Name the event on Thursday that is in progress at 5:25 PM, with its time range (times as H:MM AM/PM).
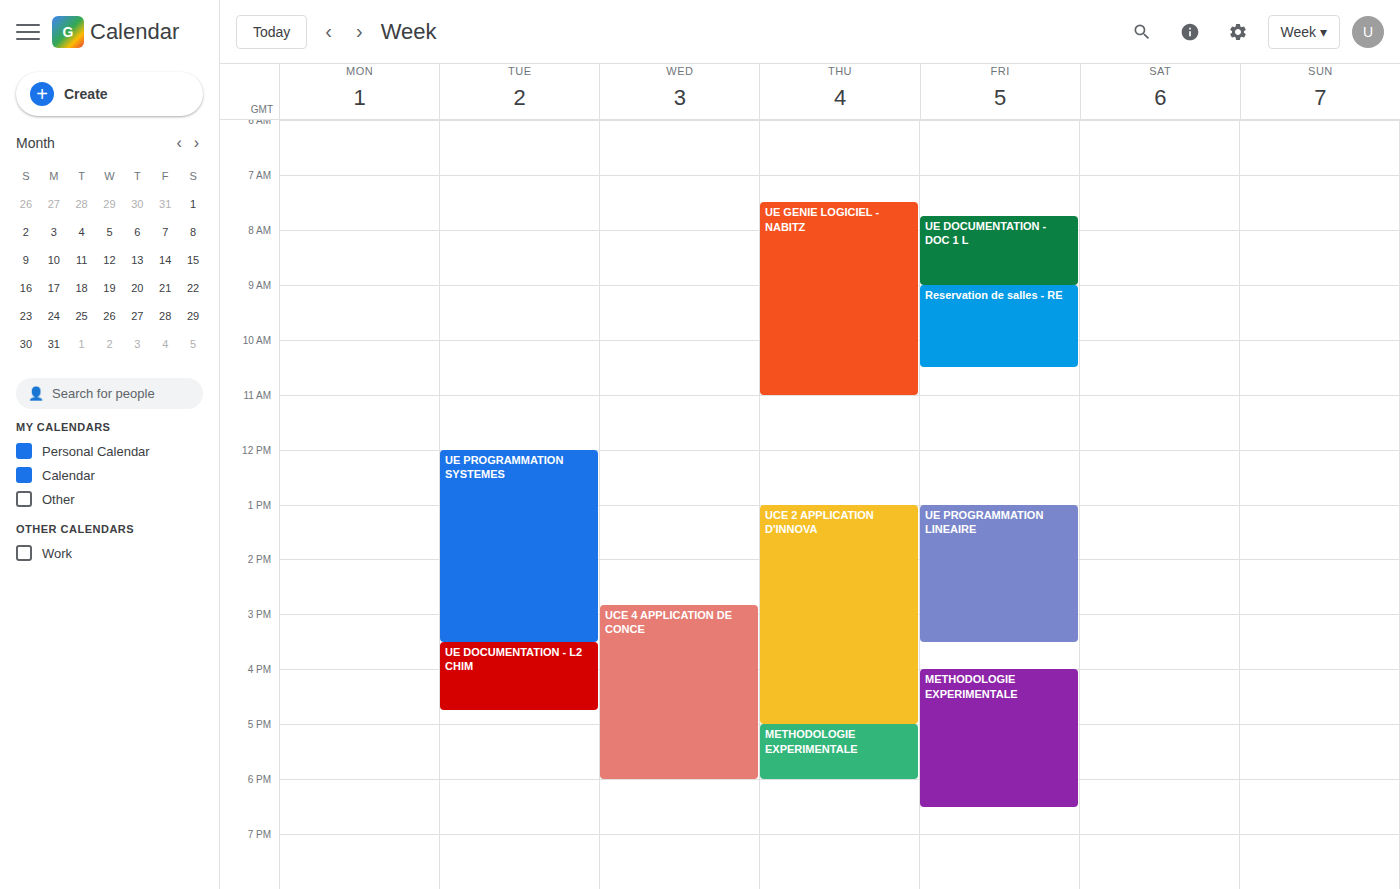
"METHODOLOGIE EXPERIMENTALE", 5:00 PM to 6:00 PM